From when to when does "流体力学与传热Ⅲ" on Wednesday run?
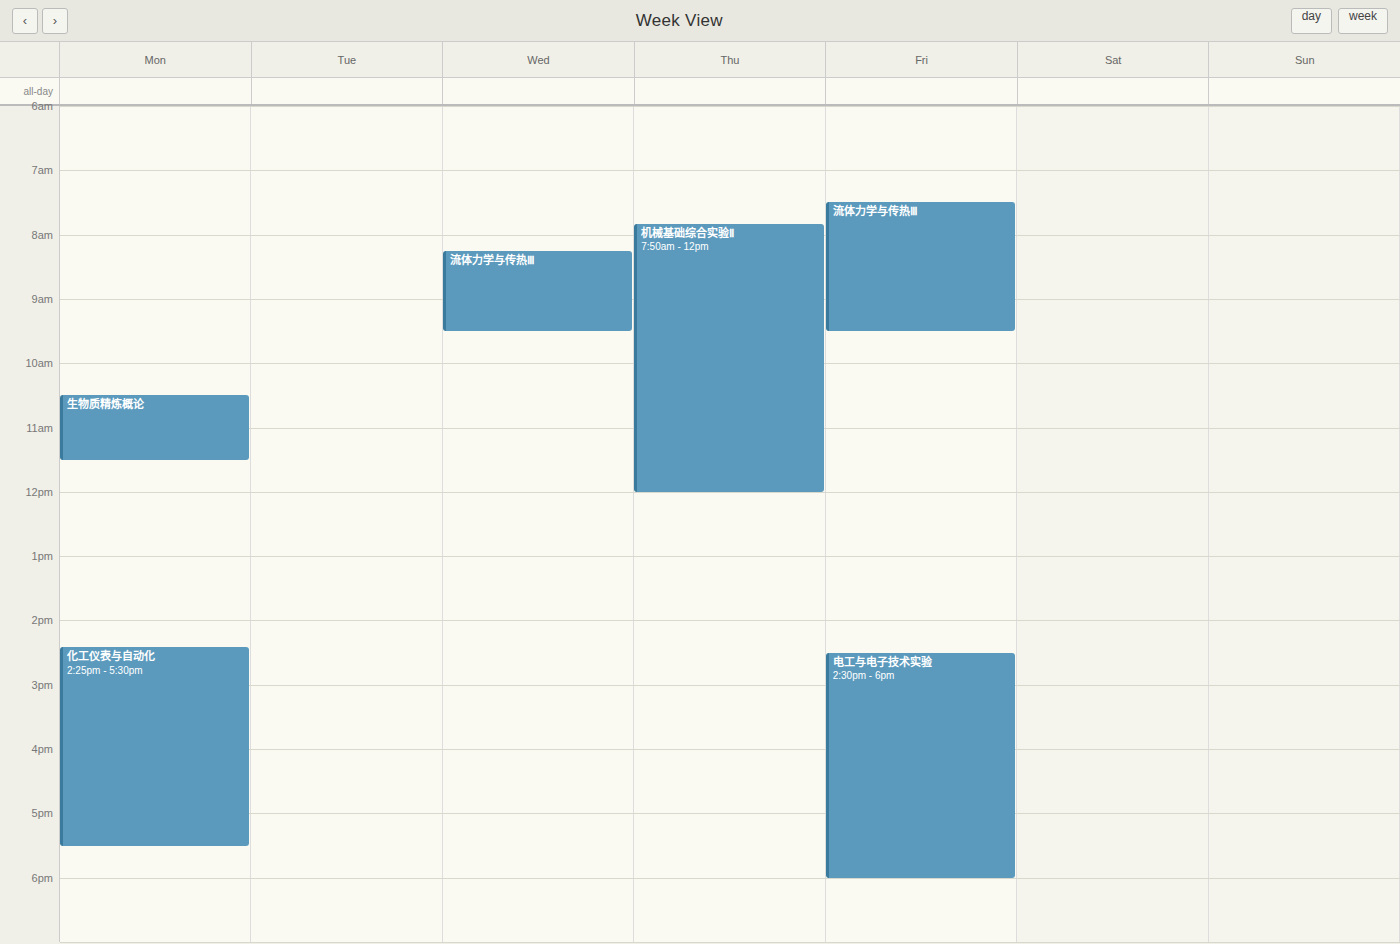
8:15 AM to 9:30 AM